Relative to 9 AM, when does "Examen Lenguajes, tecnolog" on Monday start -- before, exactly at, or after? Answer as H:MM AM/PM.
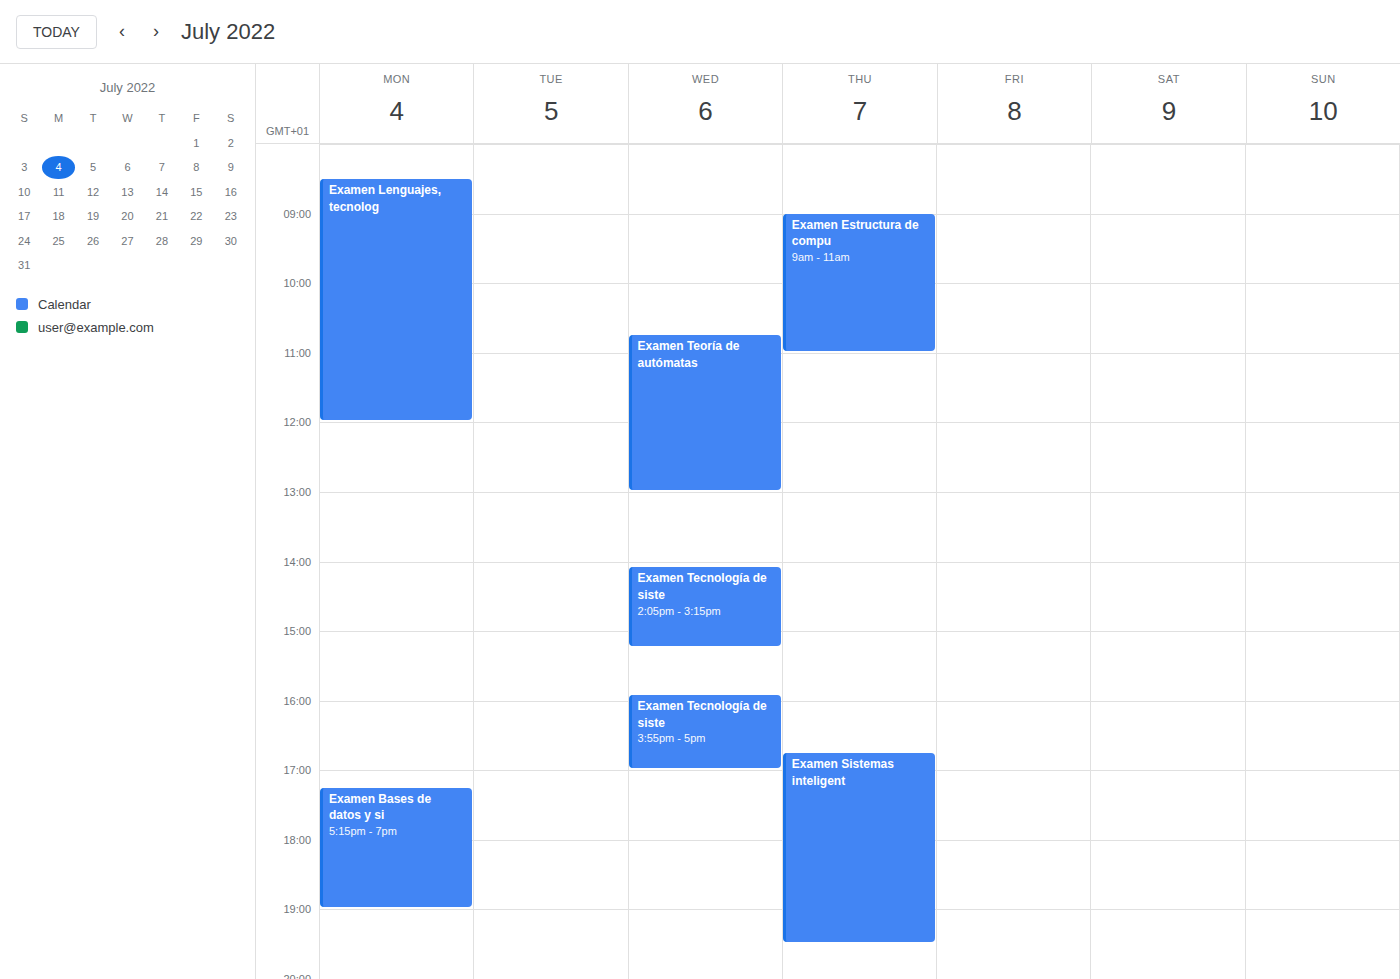
8:30 AM -- before 9 AM, 30 minutes above the 9 AM line.